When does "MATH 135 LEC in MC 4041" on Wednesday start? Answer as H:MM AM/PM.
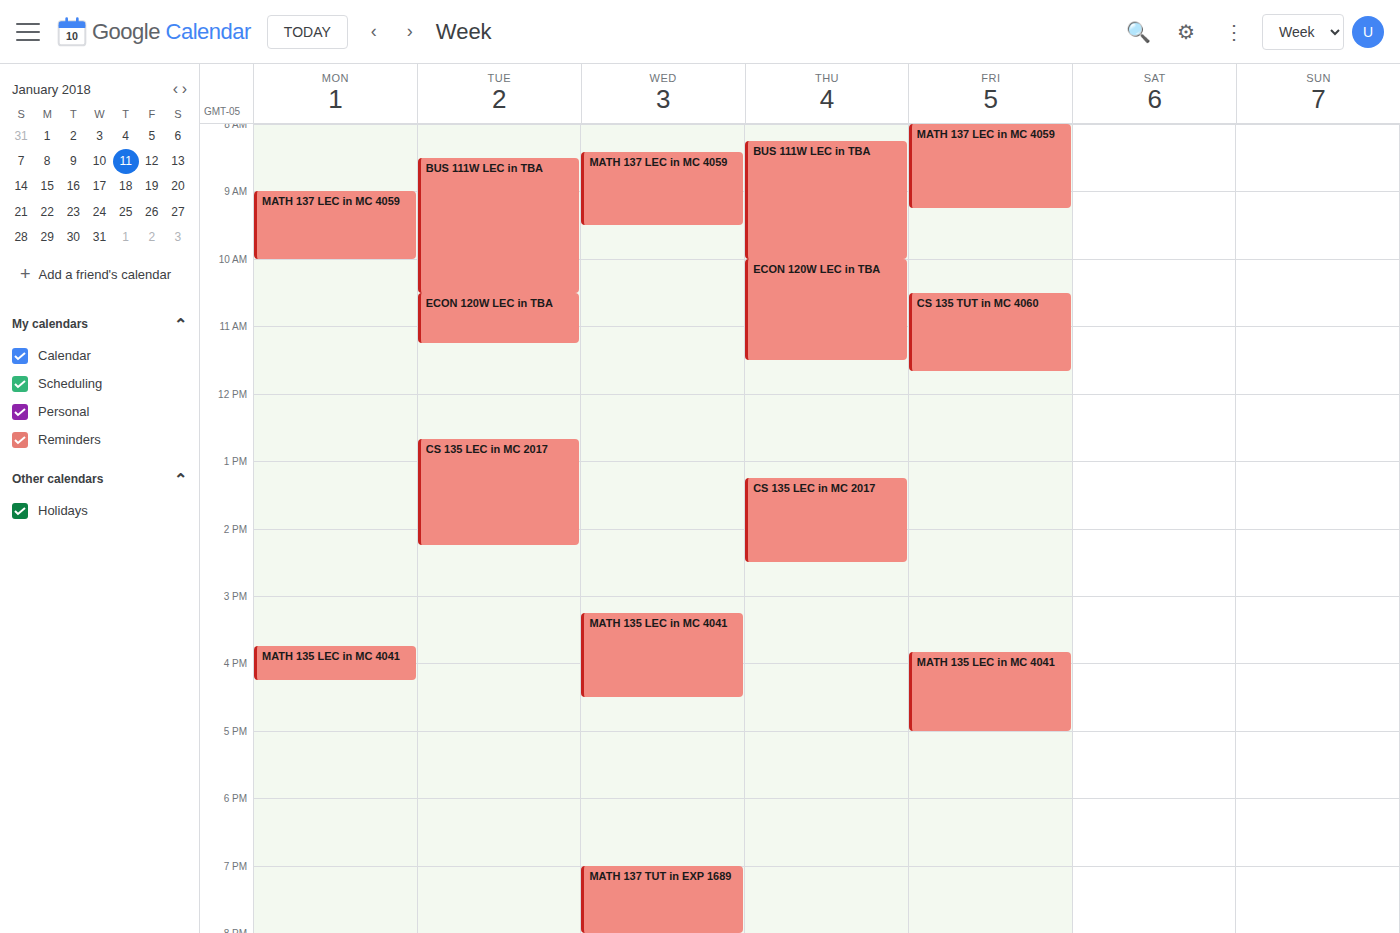
3:15 PM